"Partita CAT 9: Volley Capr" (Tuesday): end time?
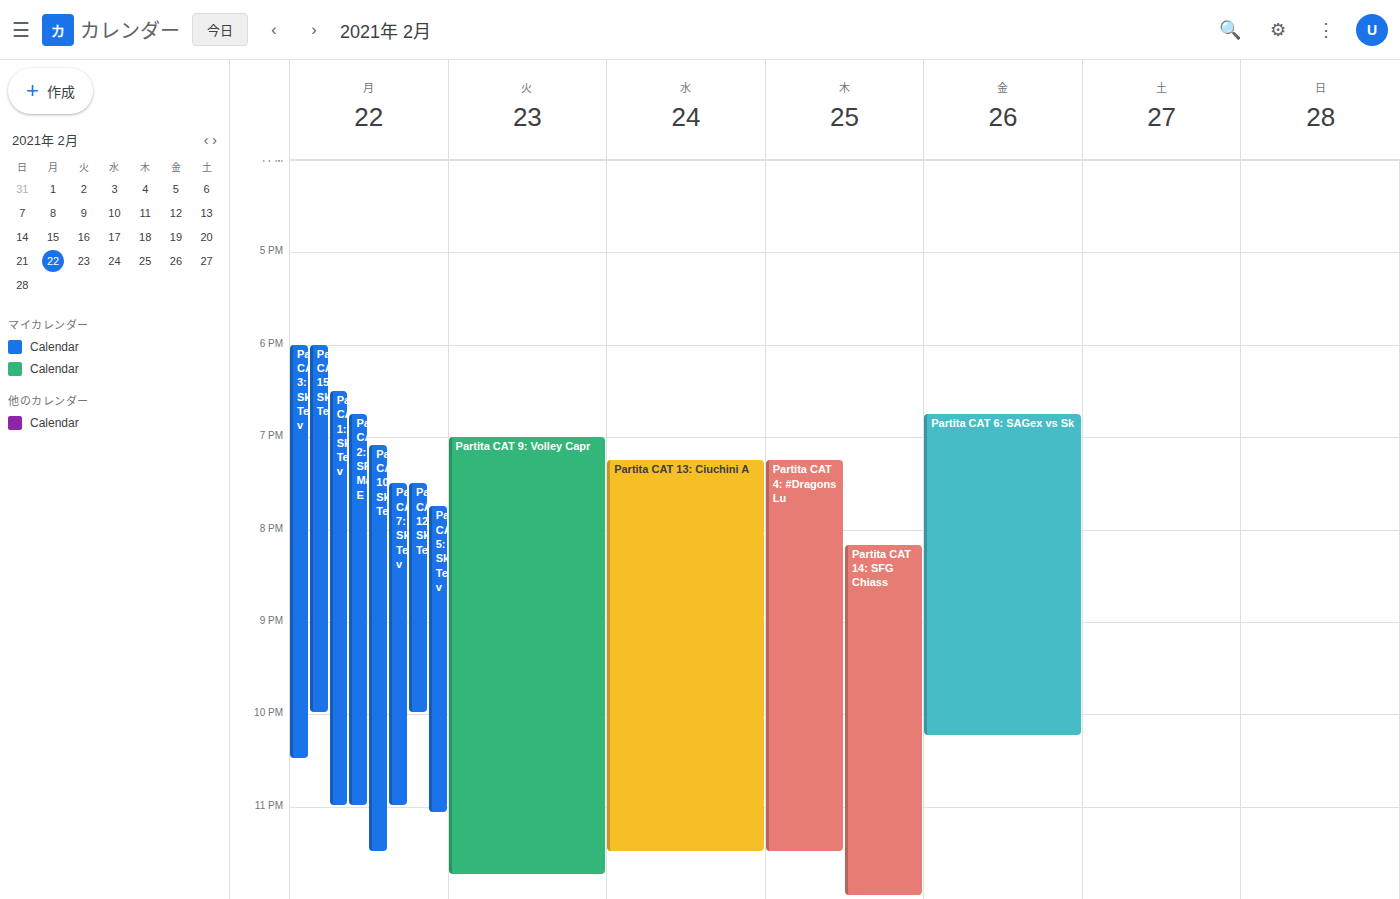
11:45 PM